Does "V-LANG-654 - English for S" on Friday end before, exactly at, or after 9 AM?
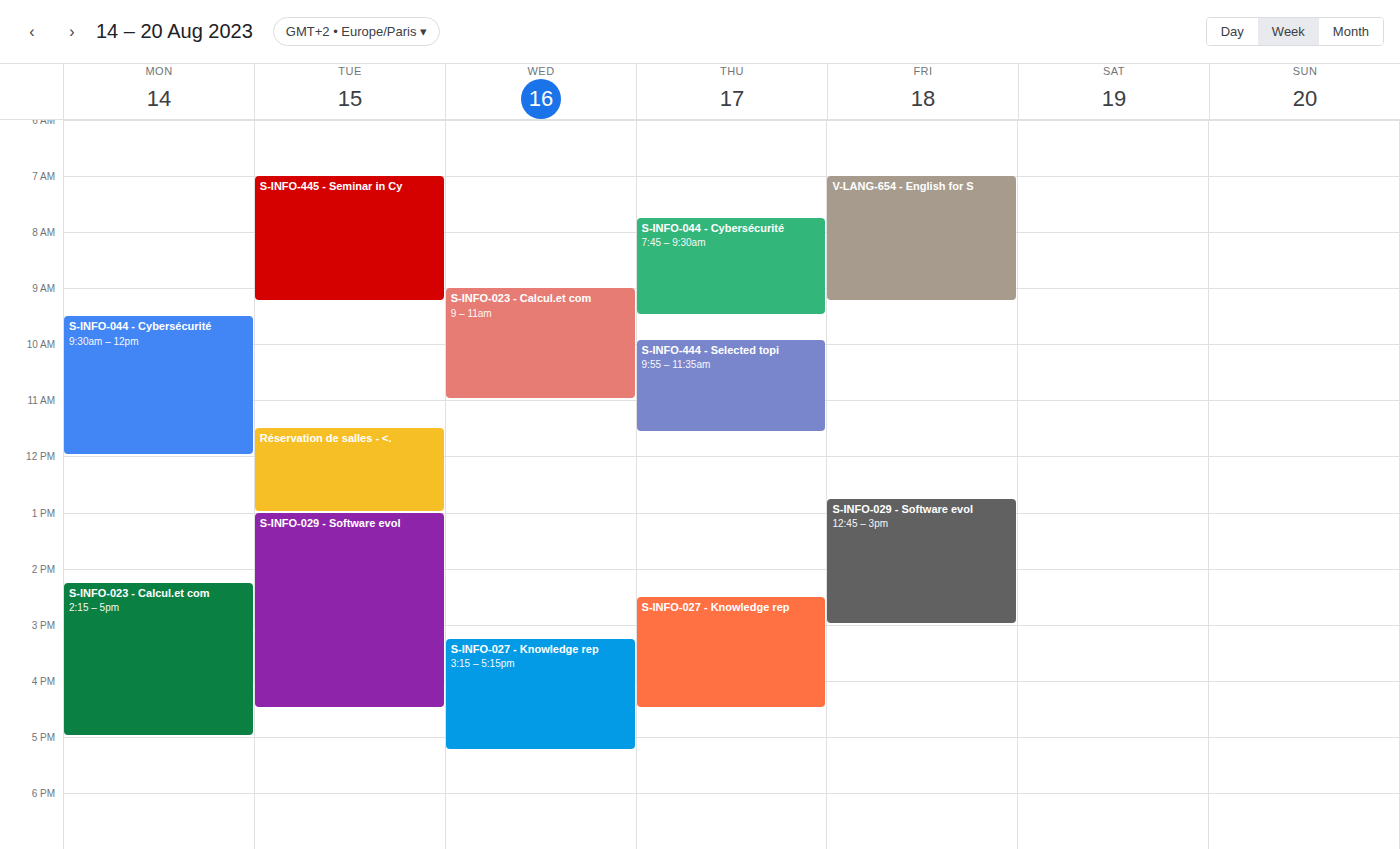
9:15 AM -- after 9 AM, 15 minutes below the 9 AM line.